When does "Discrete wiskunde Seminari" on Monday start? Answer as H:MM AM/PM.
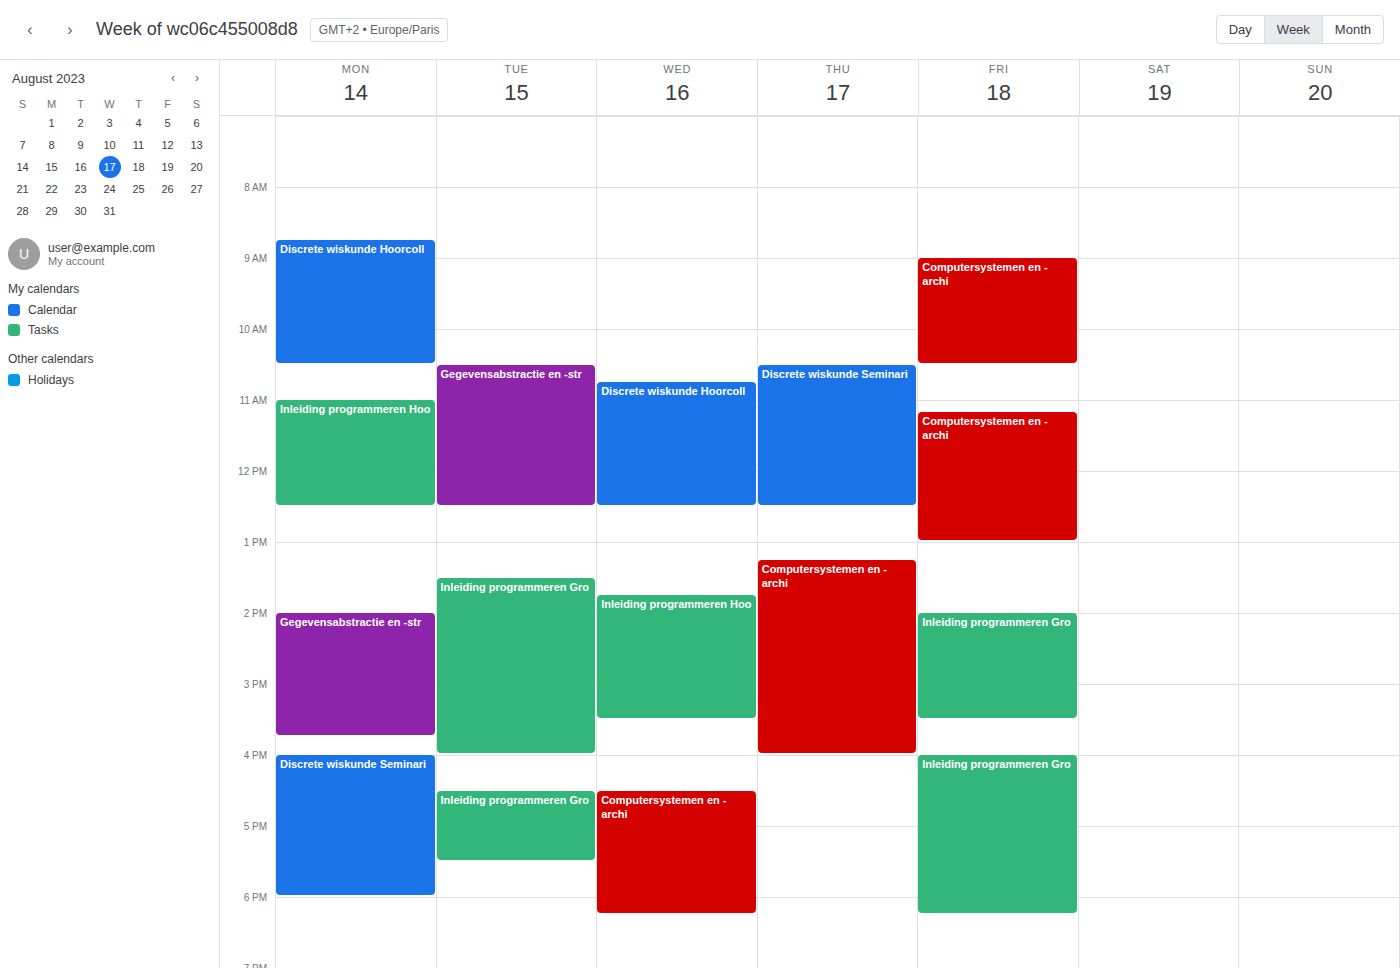
4:00 PM